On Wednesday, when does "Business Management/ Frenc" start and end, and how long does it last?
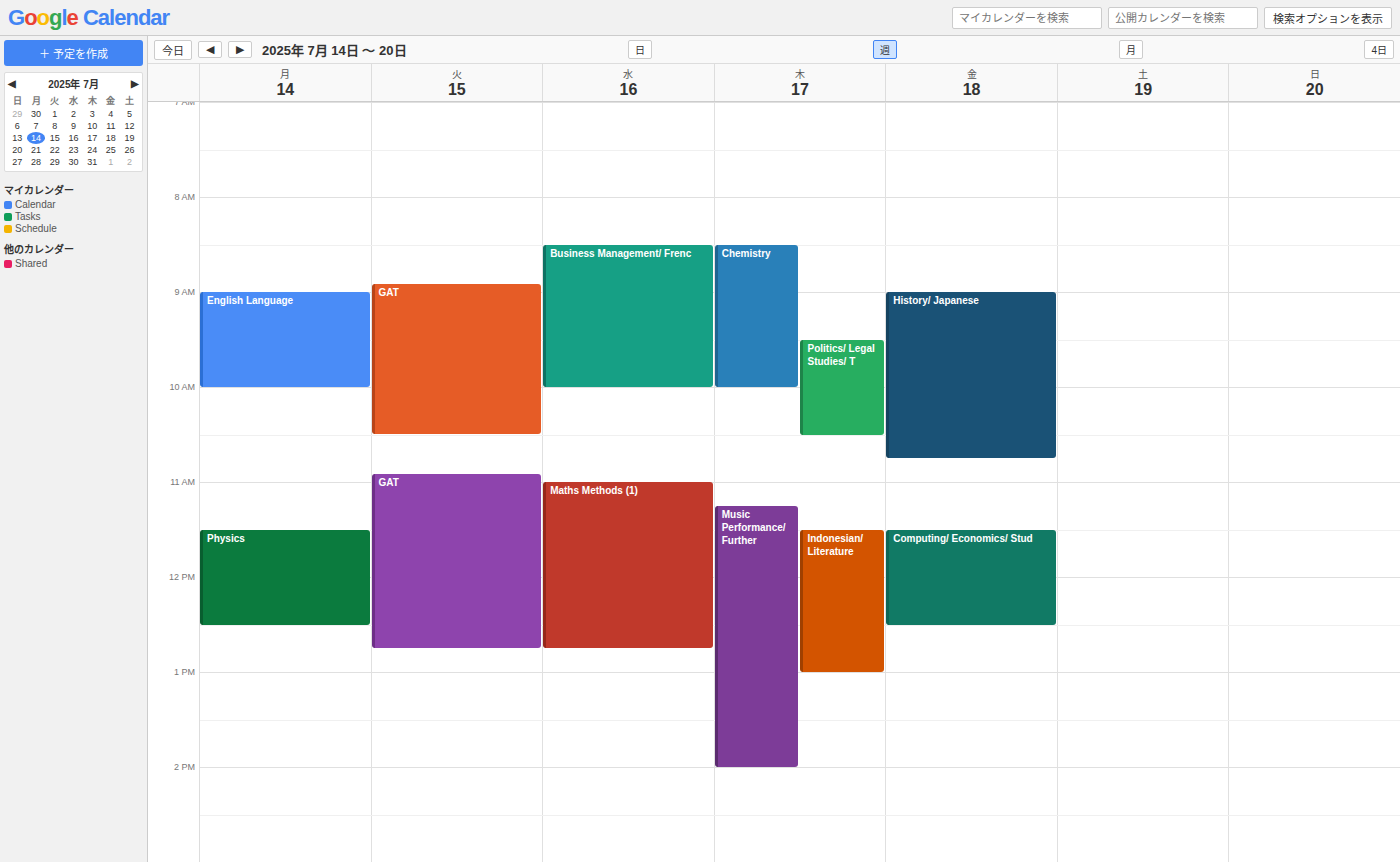
8:30 AM to 10:00 AM, 1 hour 30 minutes